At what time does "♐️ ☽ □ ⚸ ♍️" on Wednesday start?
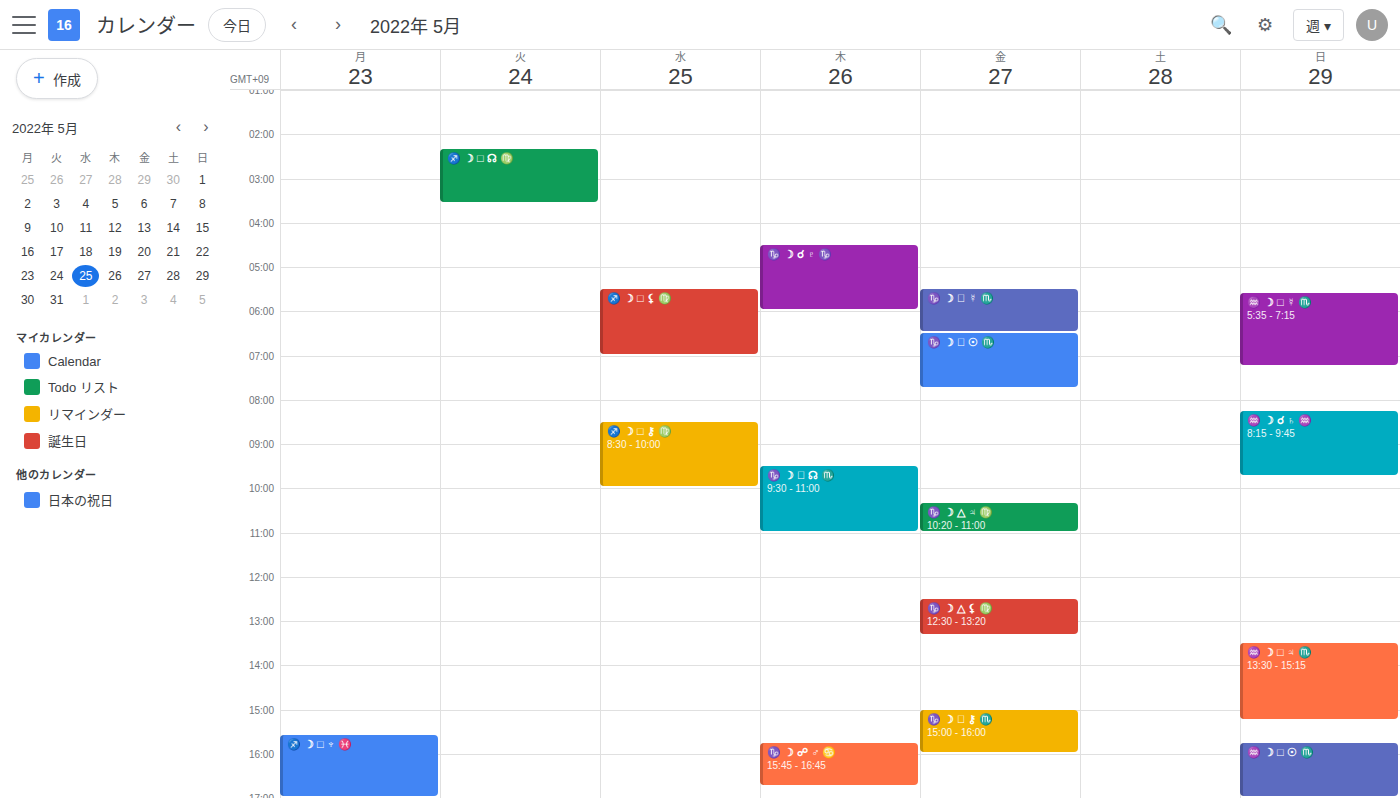
5:30 AM